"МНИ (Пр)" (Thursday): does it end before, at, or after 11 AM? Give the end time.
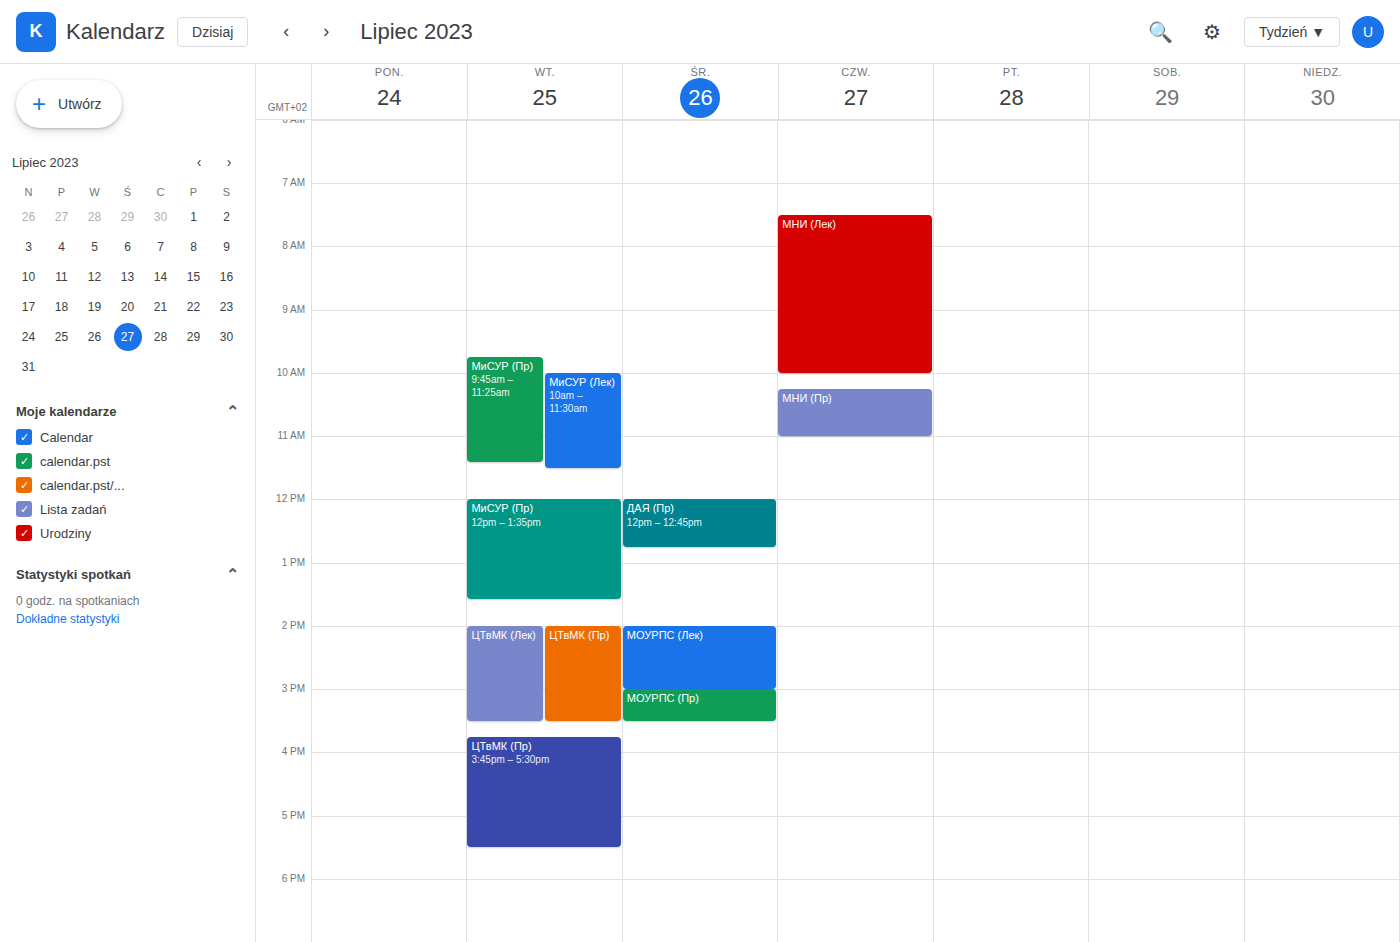
11:00 AM -- exactly at 11 AM, on the 11 AM line.